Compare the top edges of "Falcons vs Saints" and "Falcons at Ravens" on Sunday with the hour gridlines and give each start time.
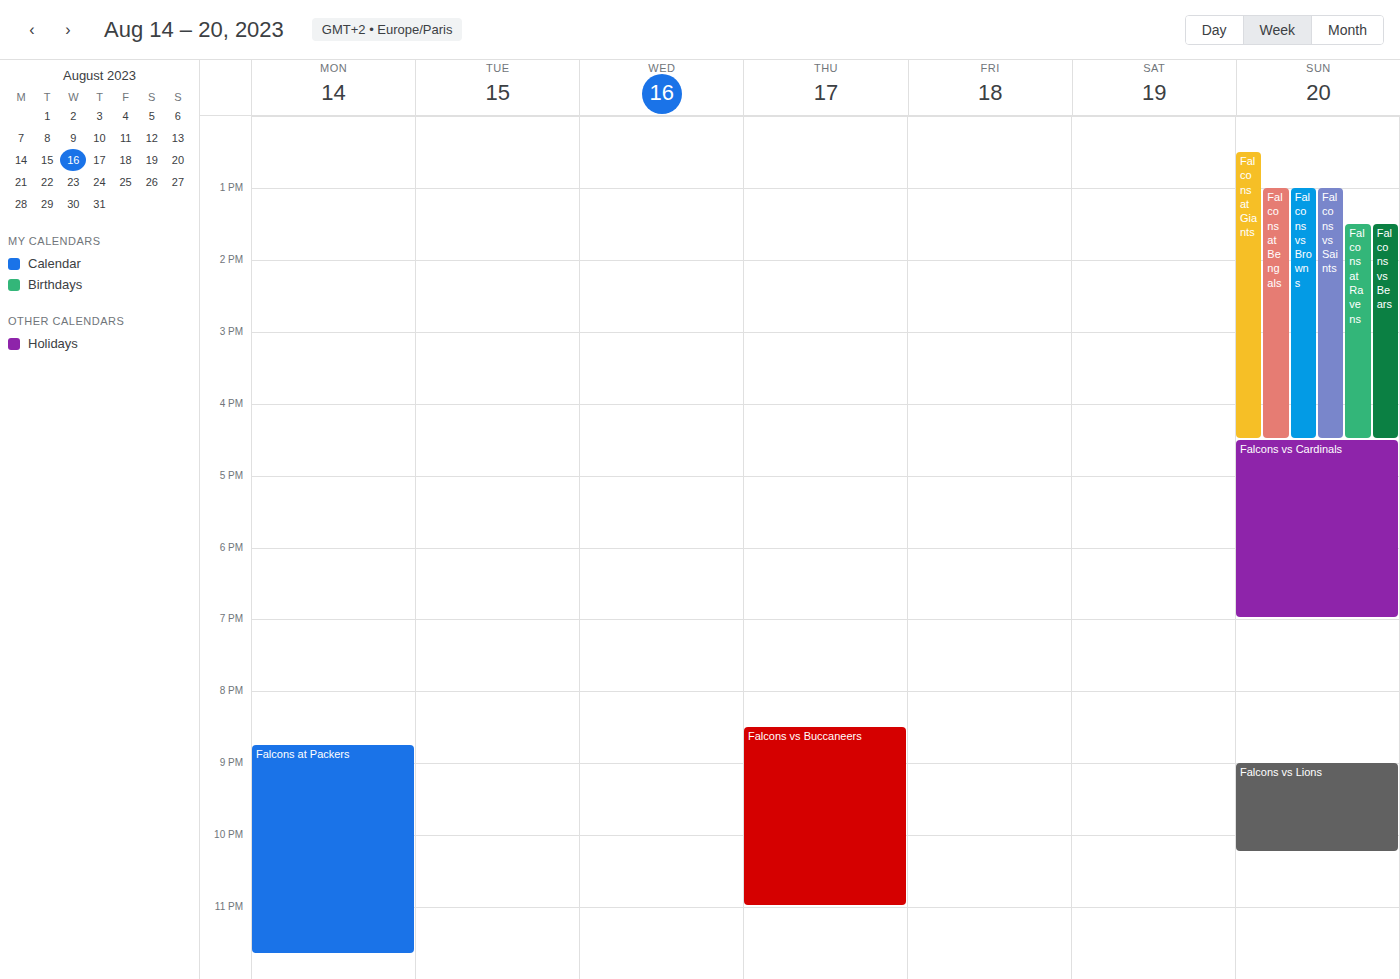
"Falcons vs Saints": 1:00 PM, exactly on the 1 PM line. "Falcons at Ravens": 1:30 PM, halfway between the 1 PM and 2 PM lines.